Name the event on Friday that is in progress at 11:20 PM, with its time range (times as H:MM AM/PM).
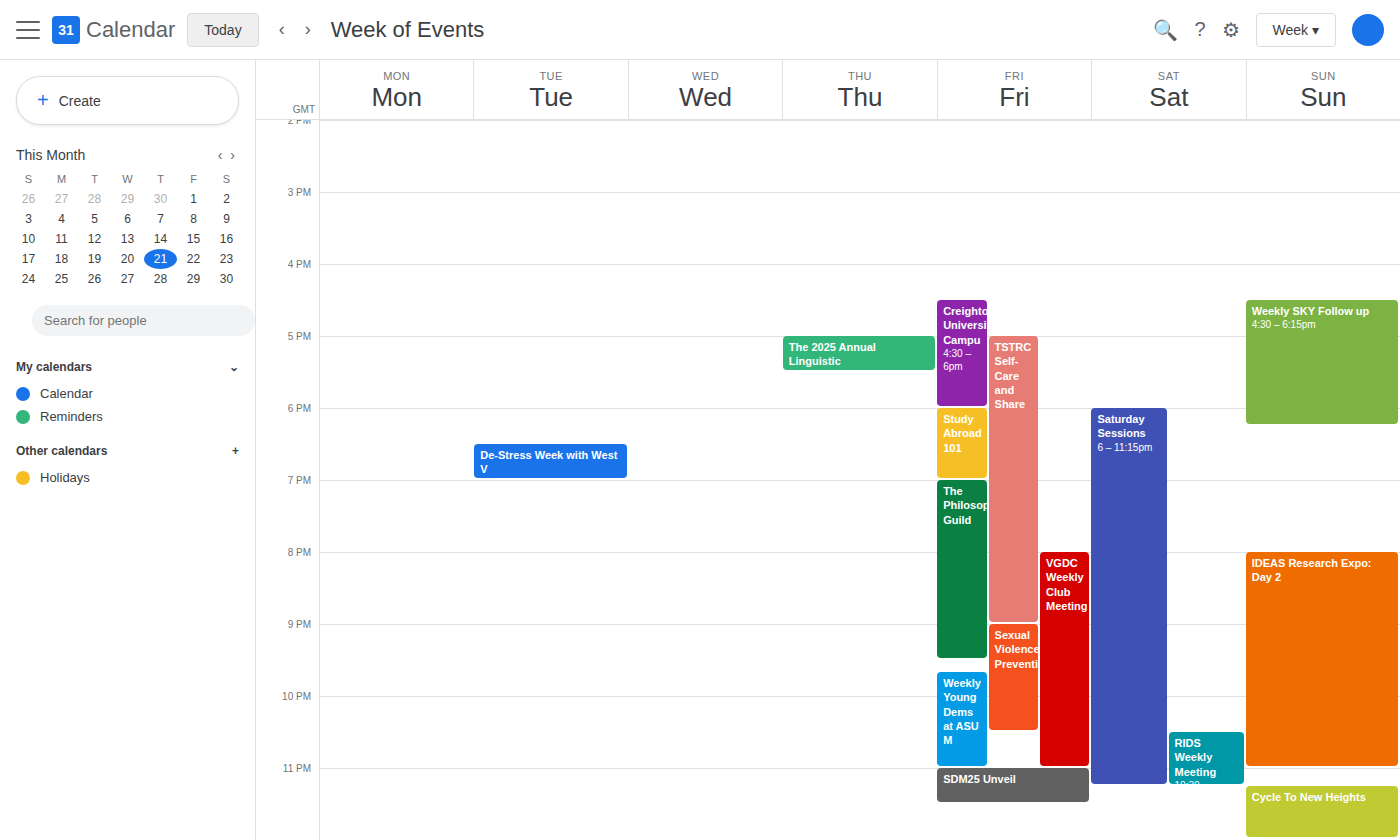
"SDM25 Unveil", 11:00 PM to 11:30 PM